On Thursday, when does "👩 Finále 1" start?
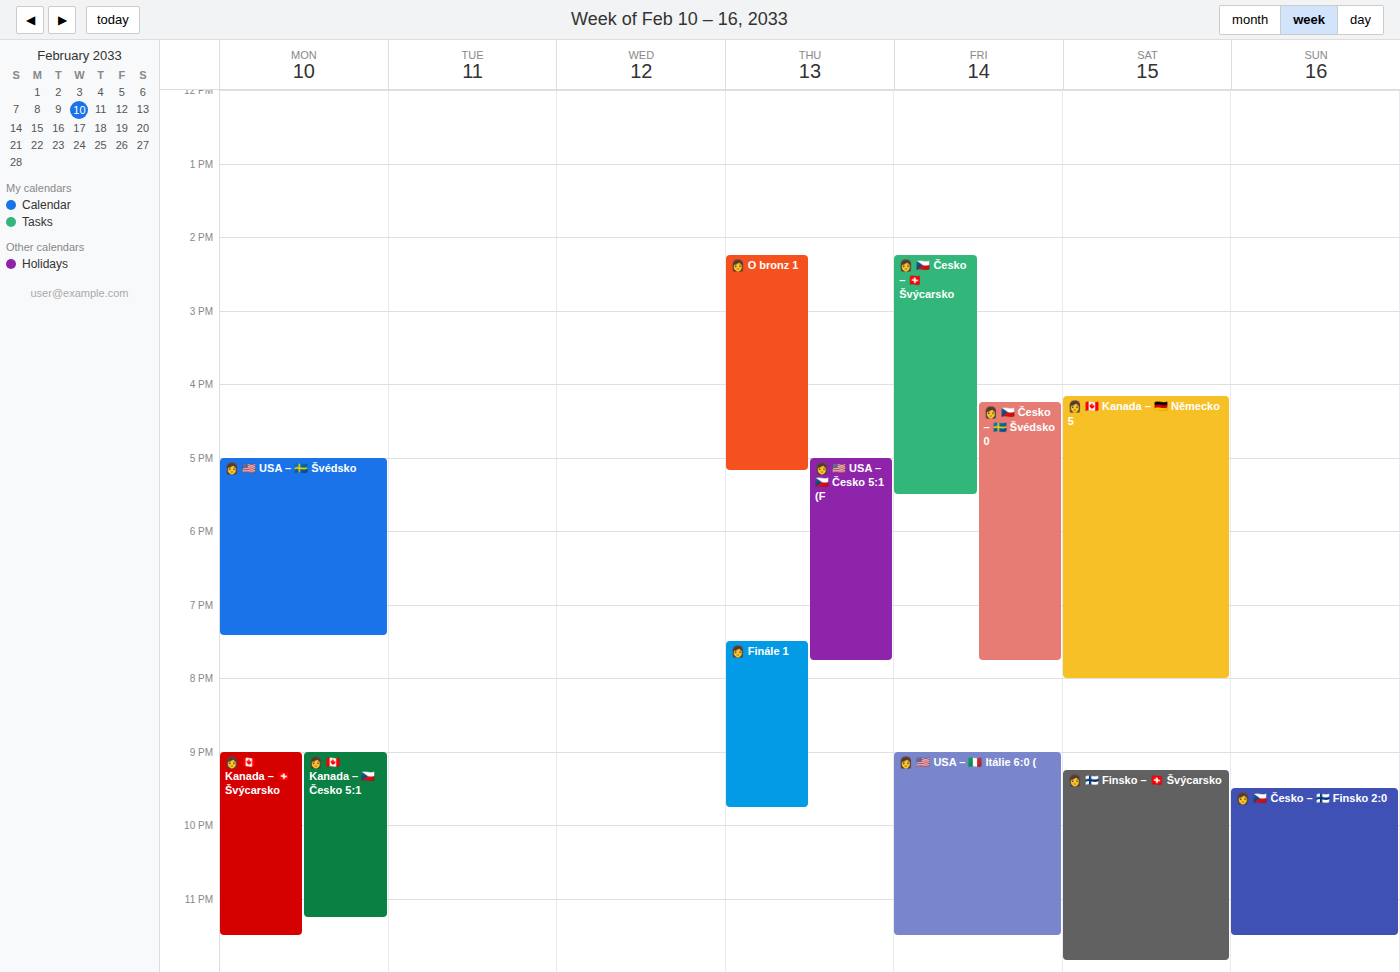
7:30 PM